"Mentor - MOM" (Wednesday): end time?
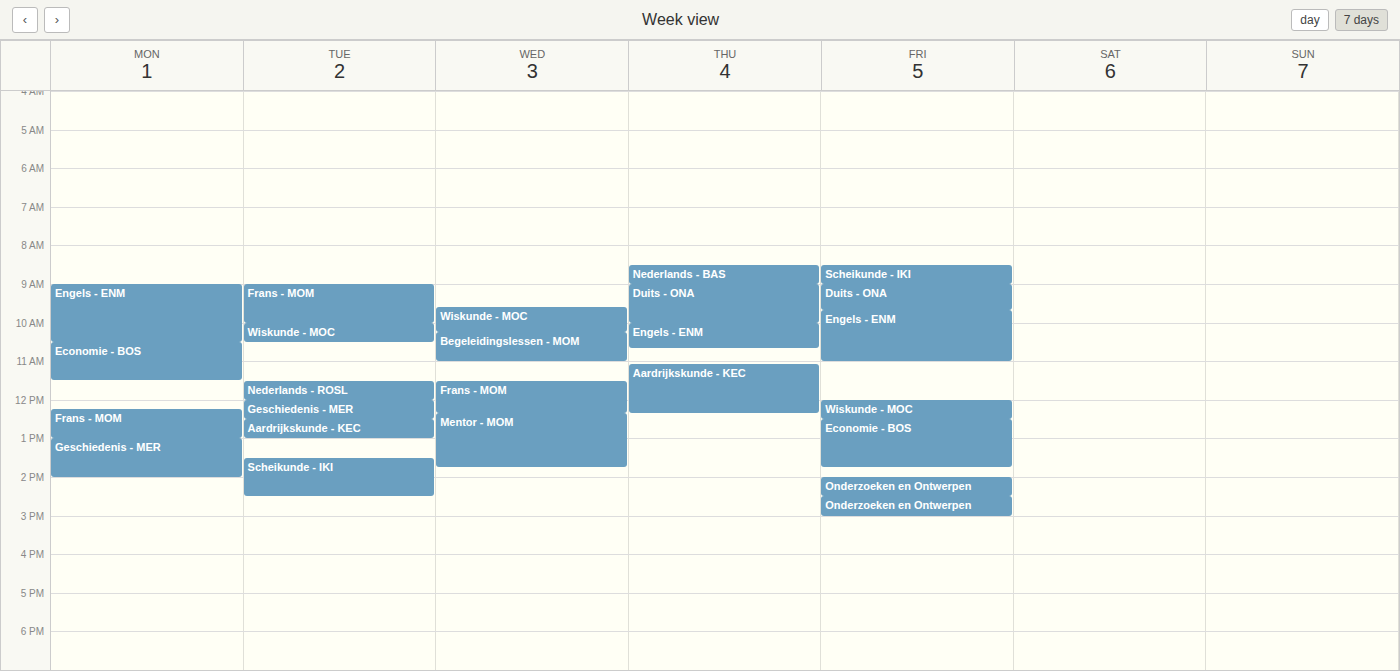
1:45 PM